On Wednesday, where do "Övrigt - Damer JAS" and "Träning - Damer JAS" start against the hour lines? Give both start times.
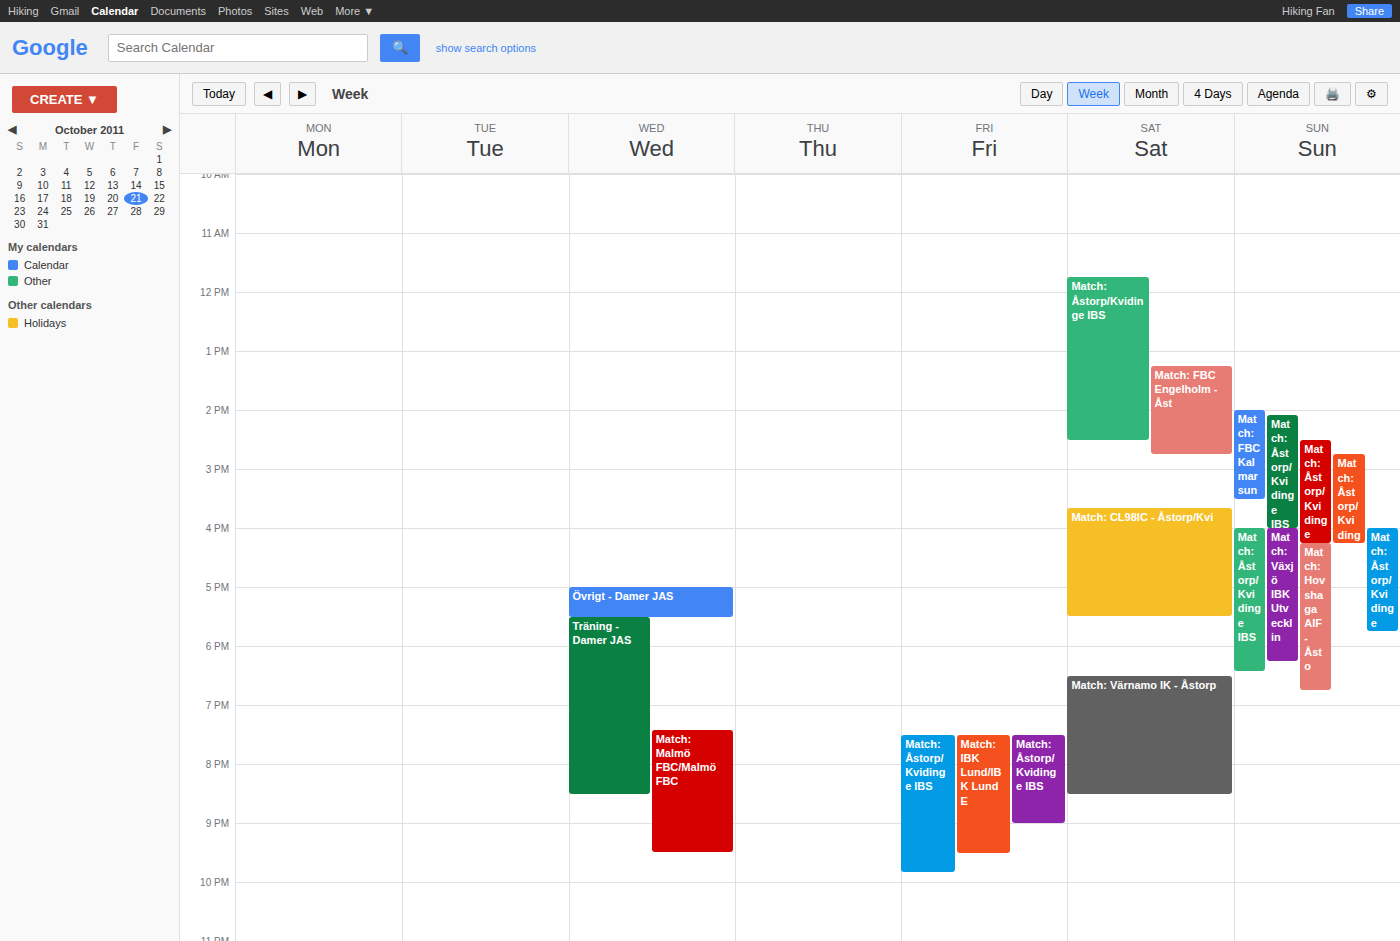
"Övrigt - Damer JAS": 17:00, exactly on the 17:00 line. "Träning - Damer JAS": 17:30, halfway between the 17:00 and 18:00 lines.